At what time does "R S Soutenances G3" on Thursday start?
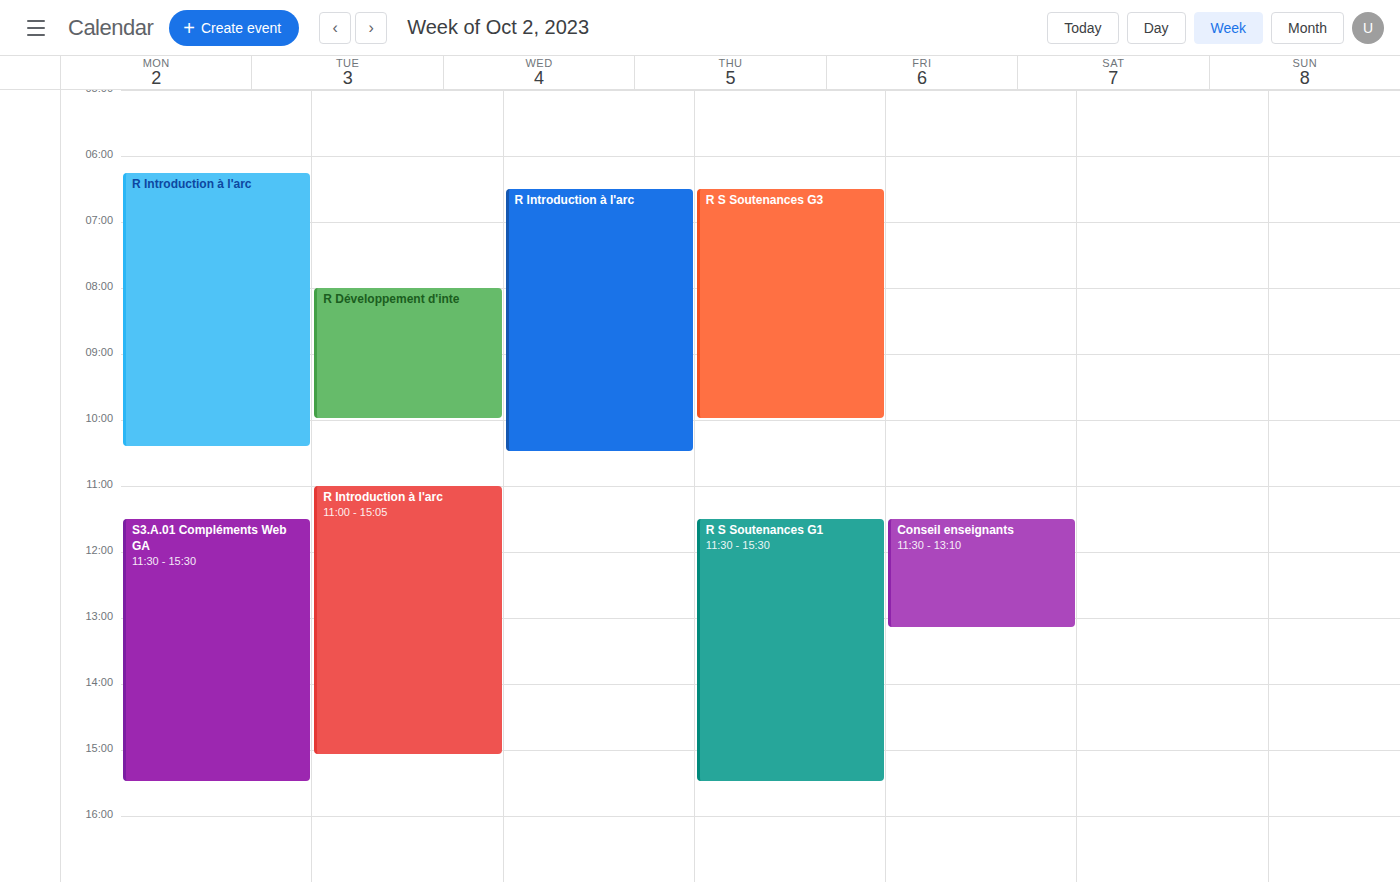
6:30 AM